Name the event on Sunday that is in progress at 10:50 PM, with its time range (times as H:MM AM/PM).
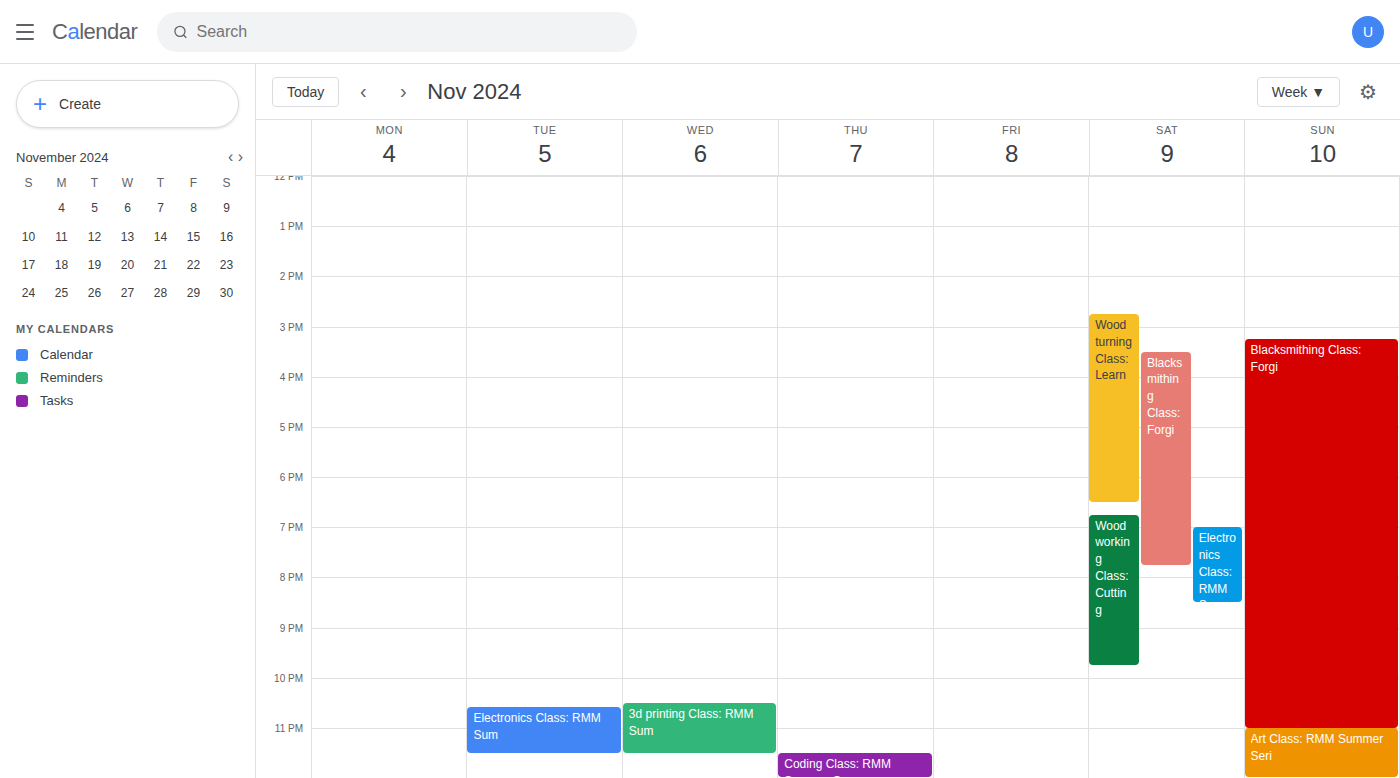
"Blacksmithing Class: Forgi", 3:15 PM to 11:00 PM